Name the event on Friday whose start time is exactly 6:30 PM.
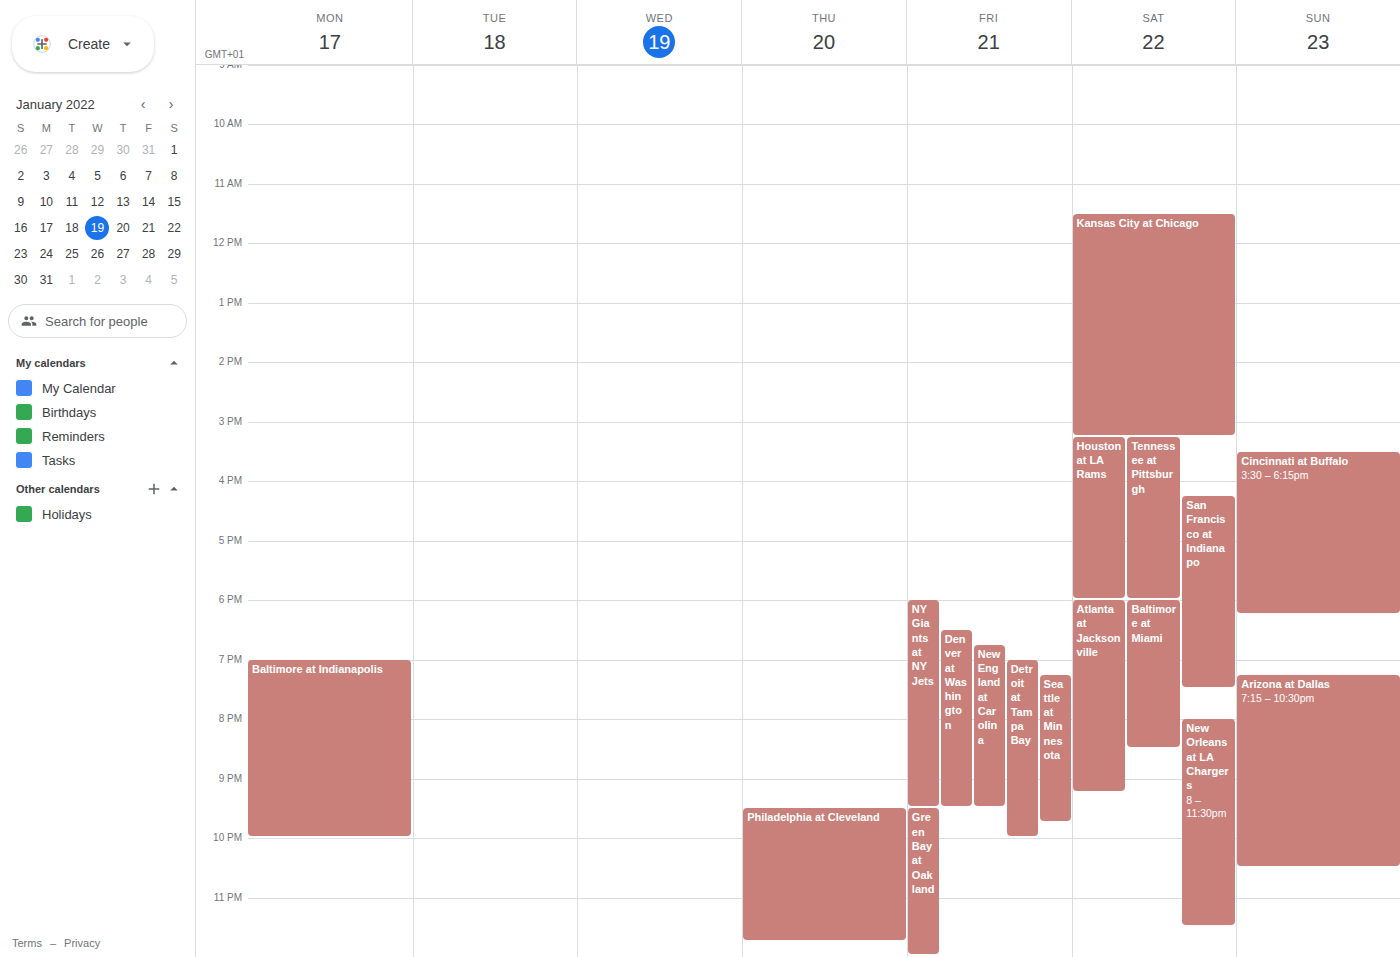
"Denver at Washington"